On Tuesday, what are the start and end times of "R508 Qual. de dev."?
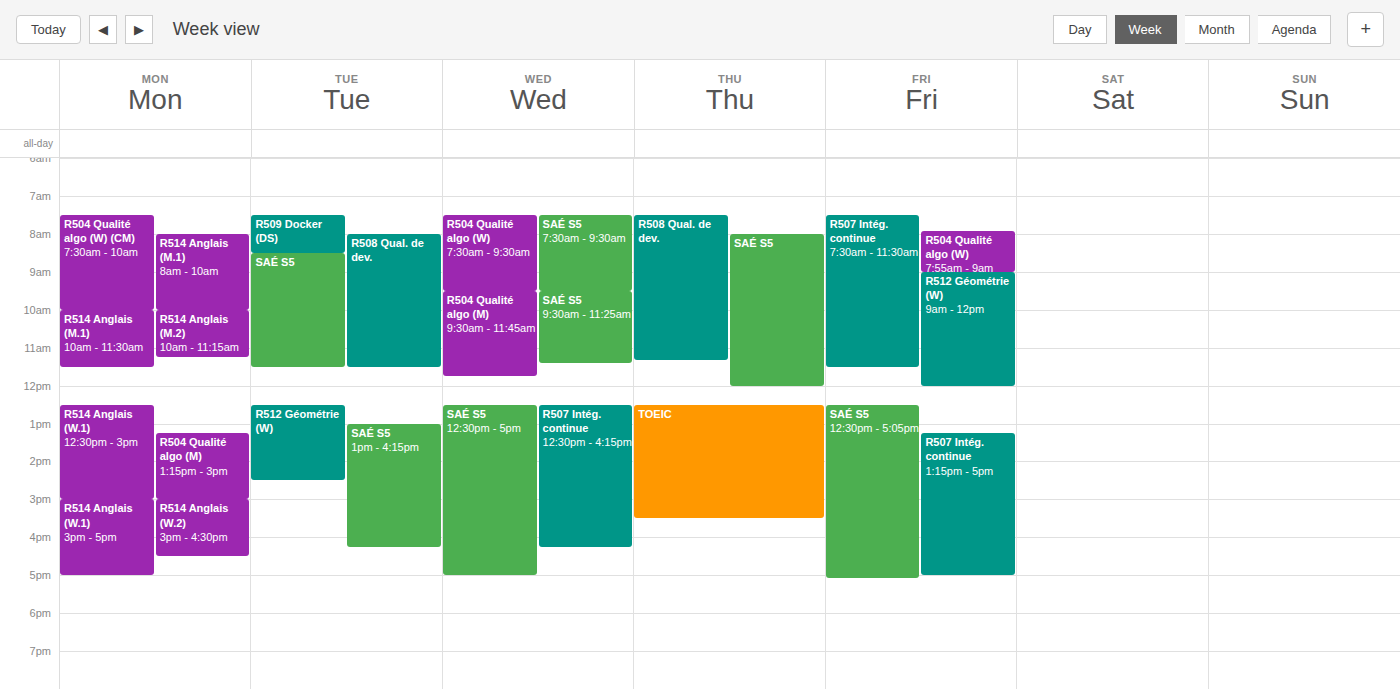
8:00 AM to 11:30 AM